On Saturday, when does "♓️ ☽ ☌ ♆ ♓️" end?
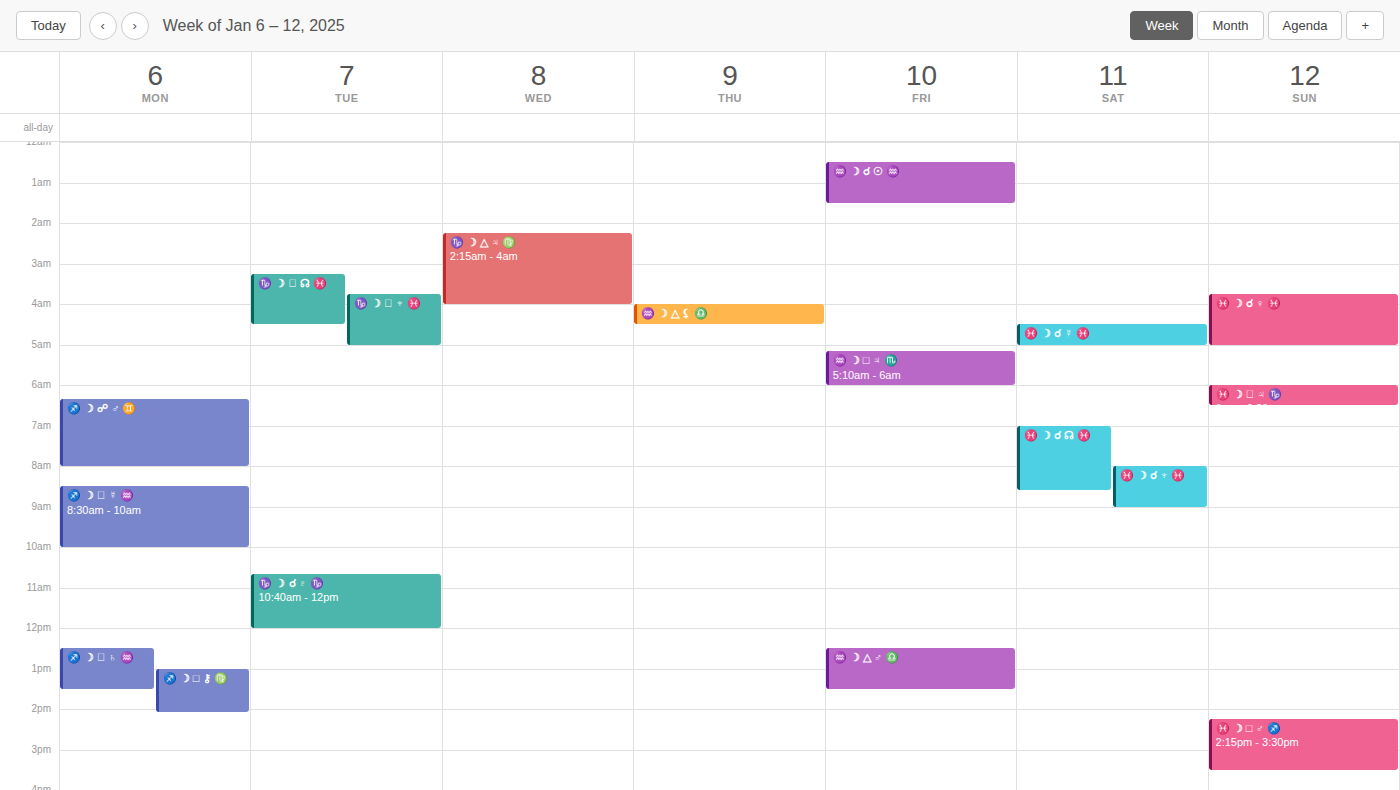
9:00 AM